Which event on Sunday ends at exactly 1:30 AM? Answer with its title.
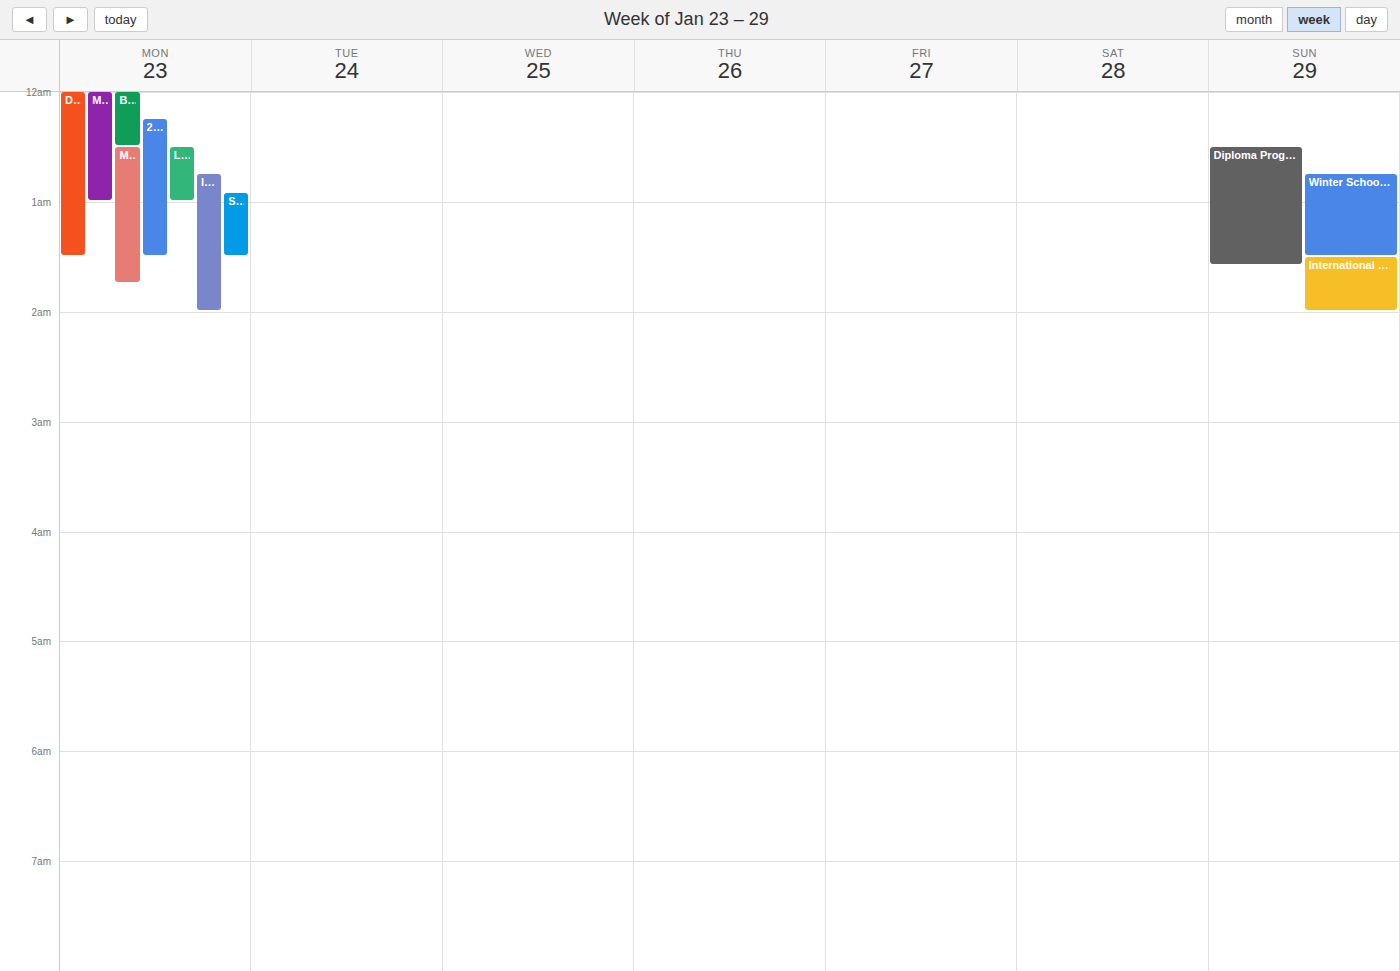
"Winter School on 'Language"